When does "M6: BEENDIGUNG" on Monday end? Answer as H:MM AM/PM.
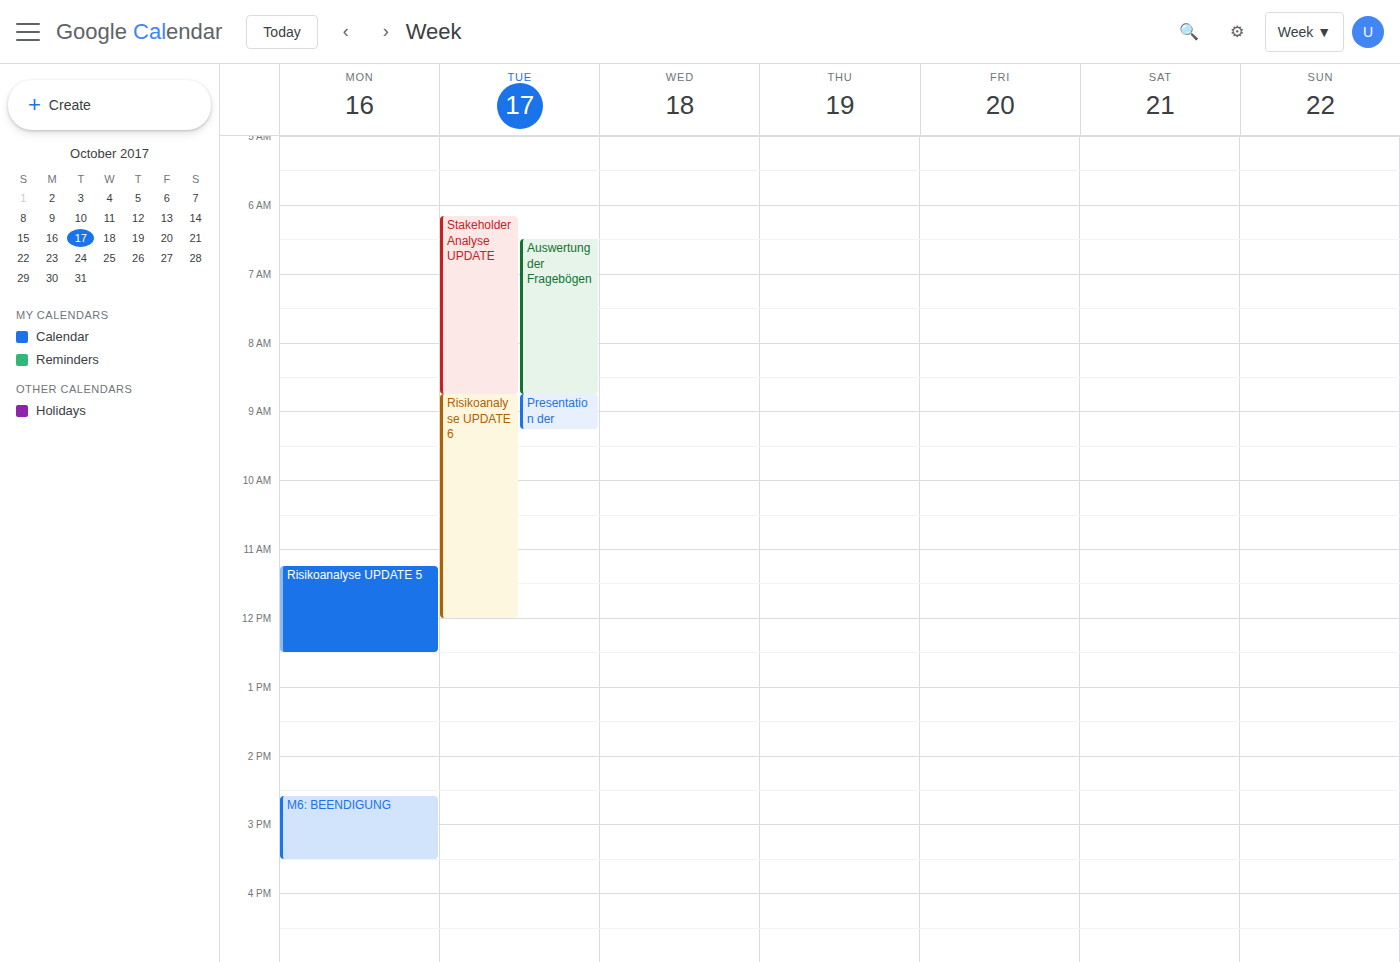
3:30 PM